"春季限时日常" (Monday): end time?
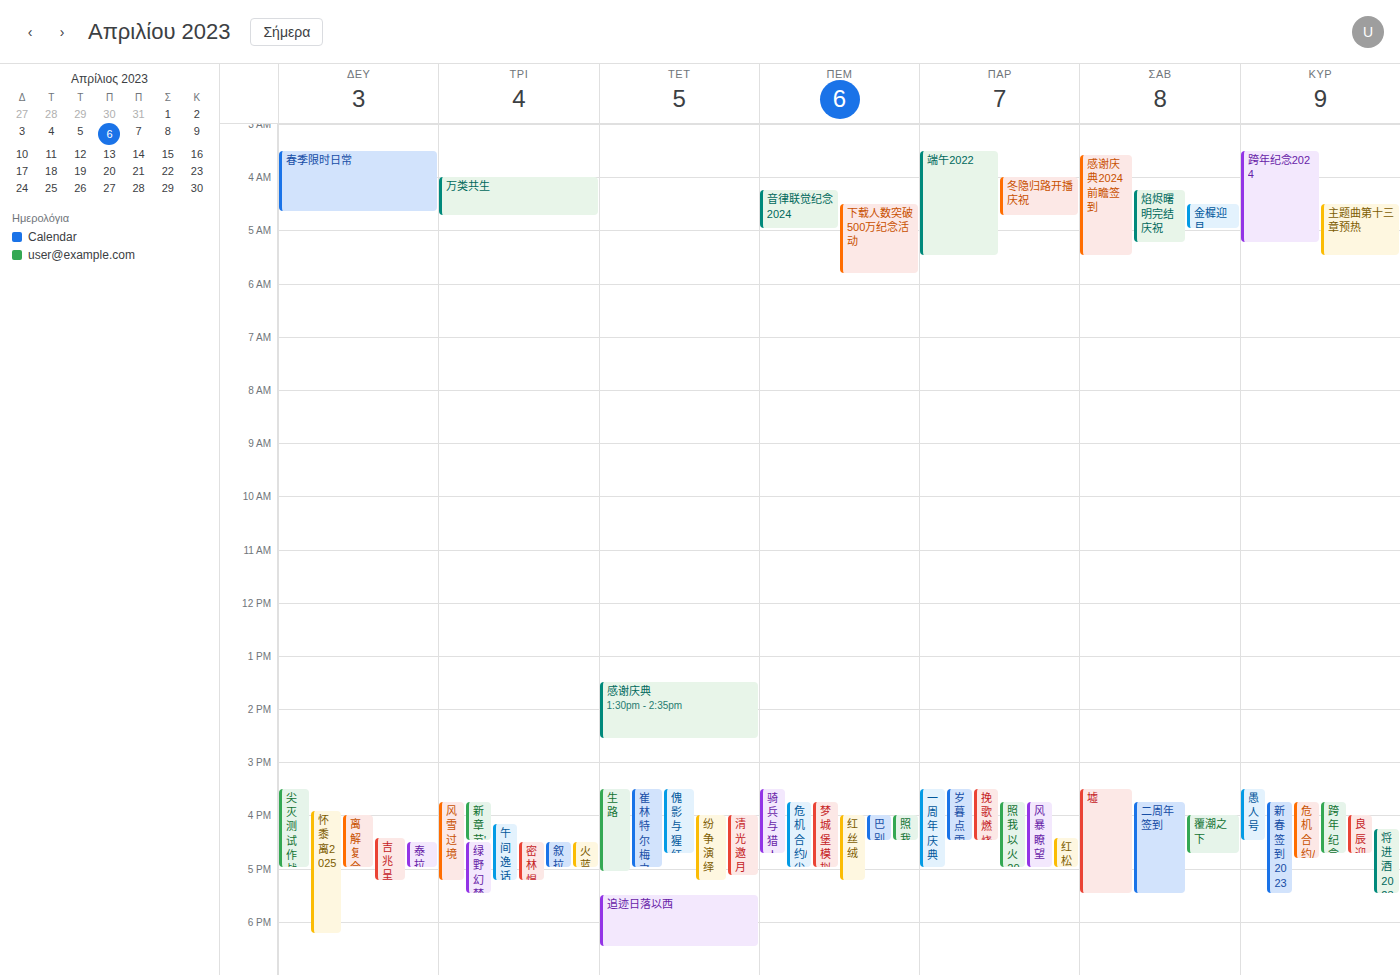
4:40 AM